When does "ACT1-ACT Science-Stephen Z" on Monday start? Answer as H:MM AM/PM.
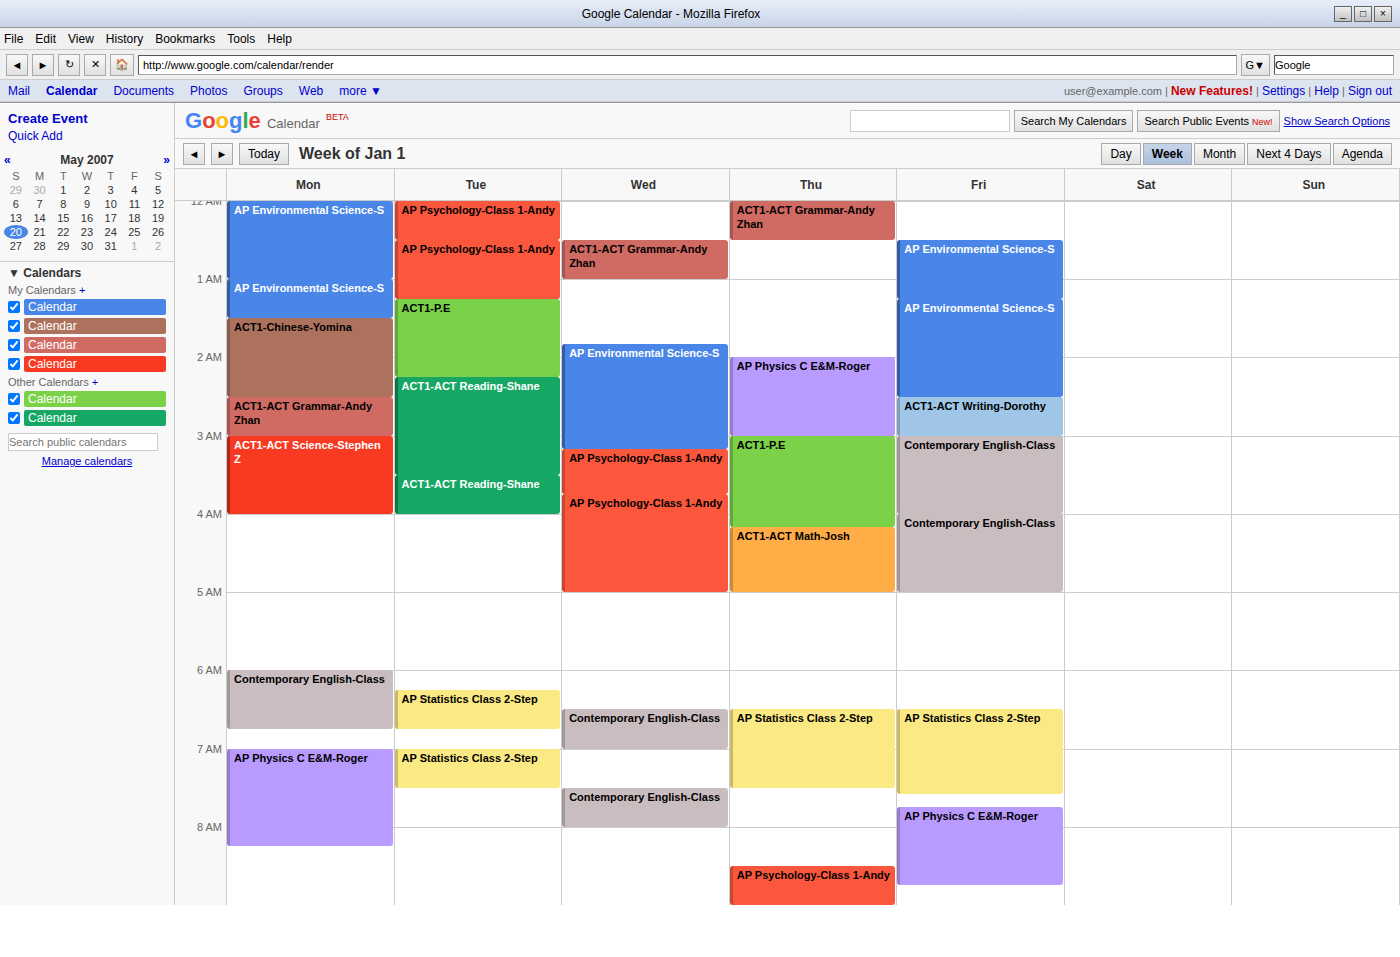
3:00 AM